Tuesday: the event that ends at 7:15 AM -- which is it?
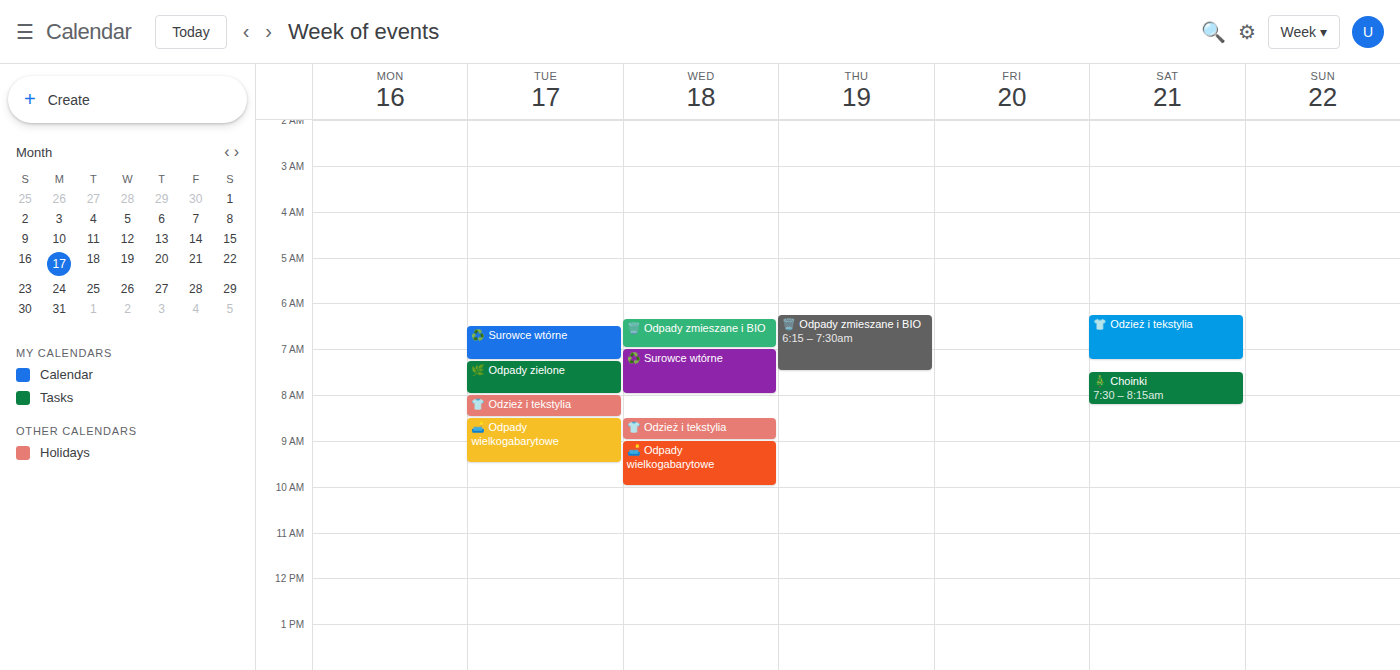
"♻️ Surowce wtórne"